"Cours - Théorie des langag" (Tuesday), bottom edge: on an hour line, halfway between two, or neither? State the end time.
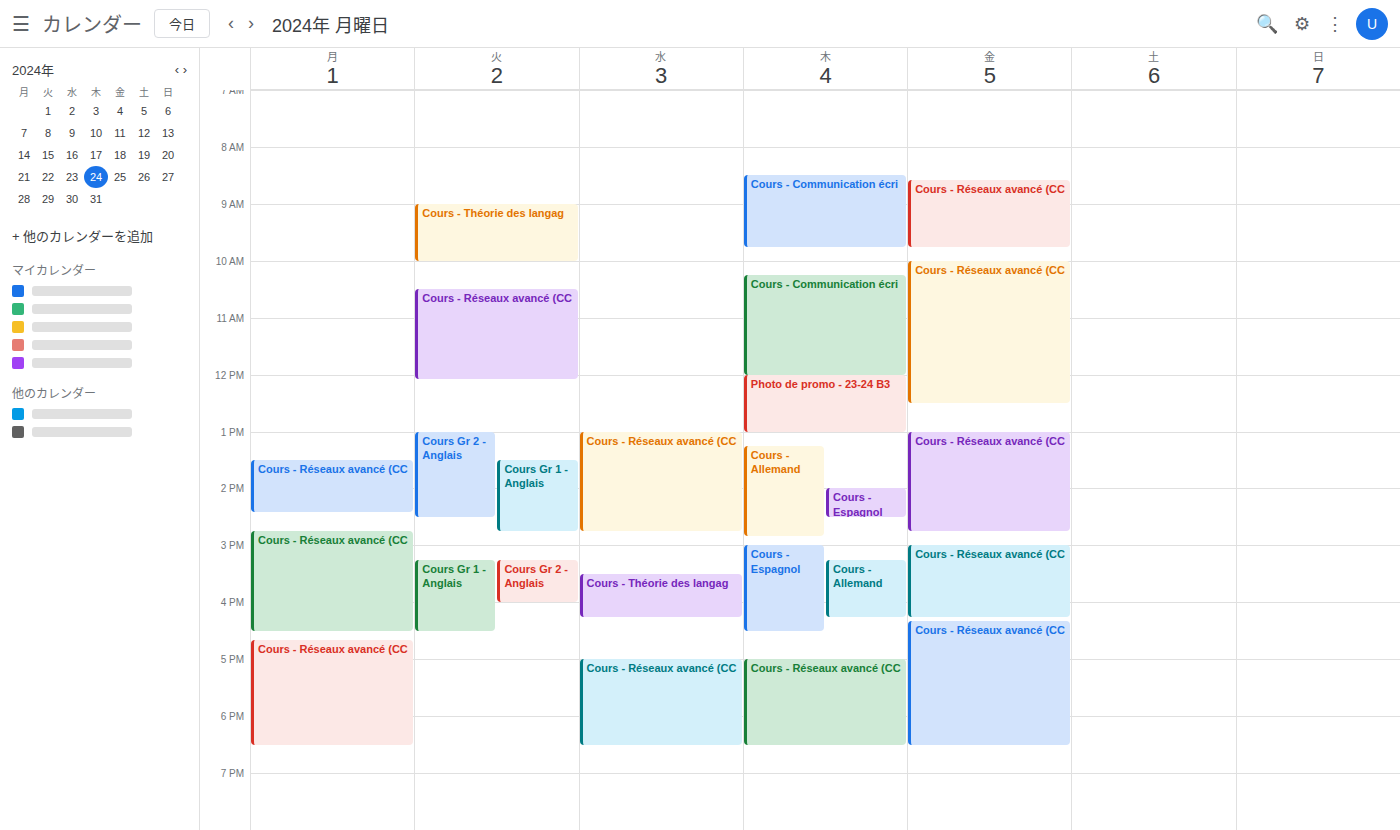
10:00 AM -- exactly on the 10 AM line.